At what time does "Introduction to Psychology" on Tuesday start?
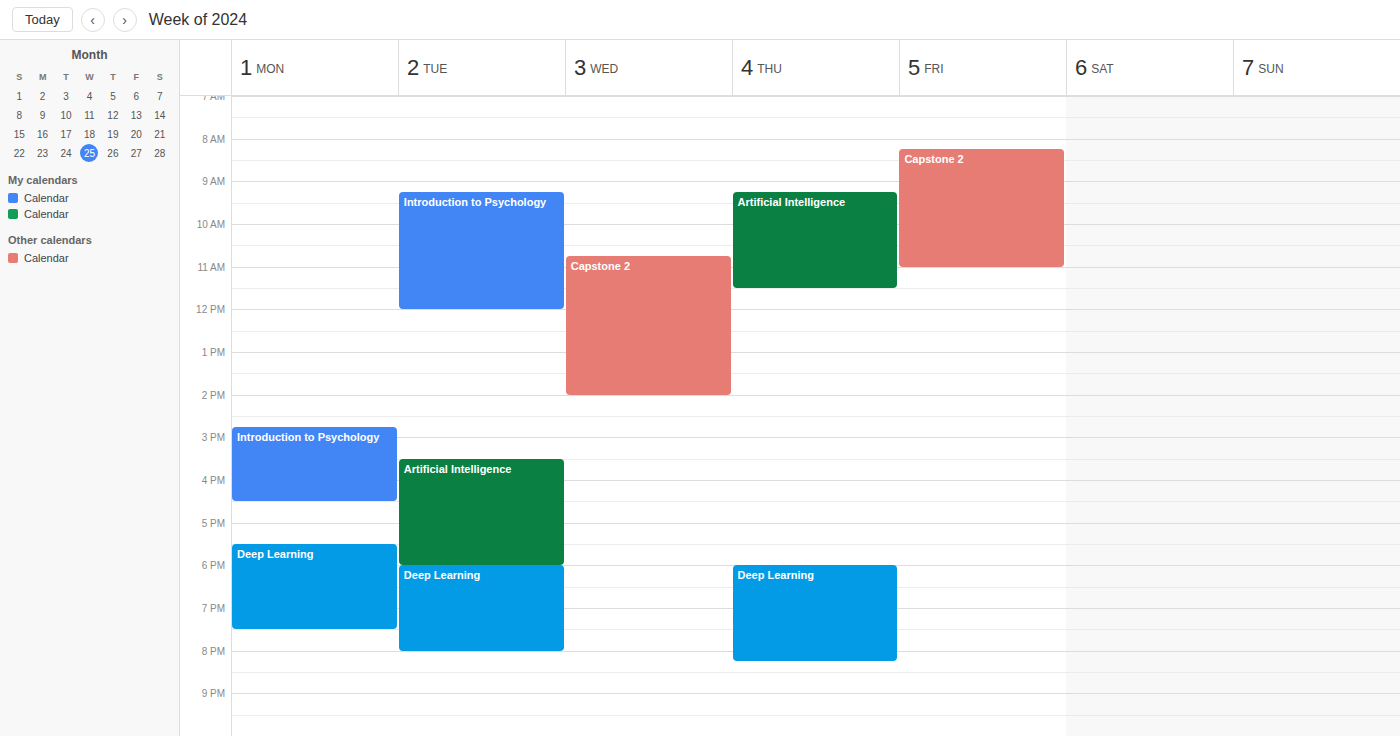
9:15 AM